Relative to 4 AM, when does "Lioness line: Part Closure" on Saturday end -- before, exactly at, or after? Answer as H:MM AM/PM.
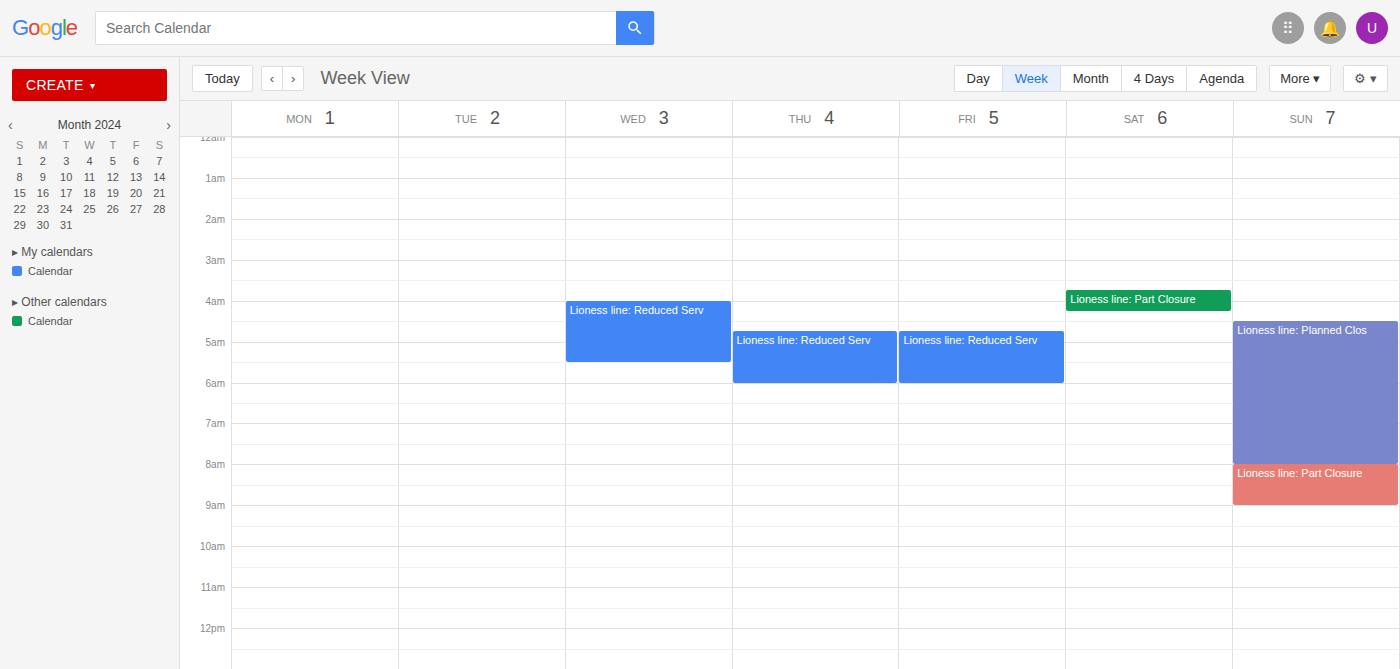
4:15 AM -- after 4 AM, 15 minutes below the 4 AM line.